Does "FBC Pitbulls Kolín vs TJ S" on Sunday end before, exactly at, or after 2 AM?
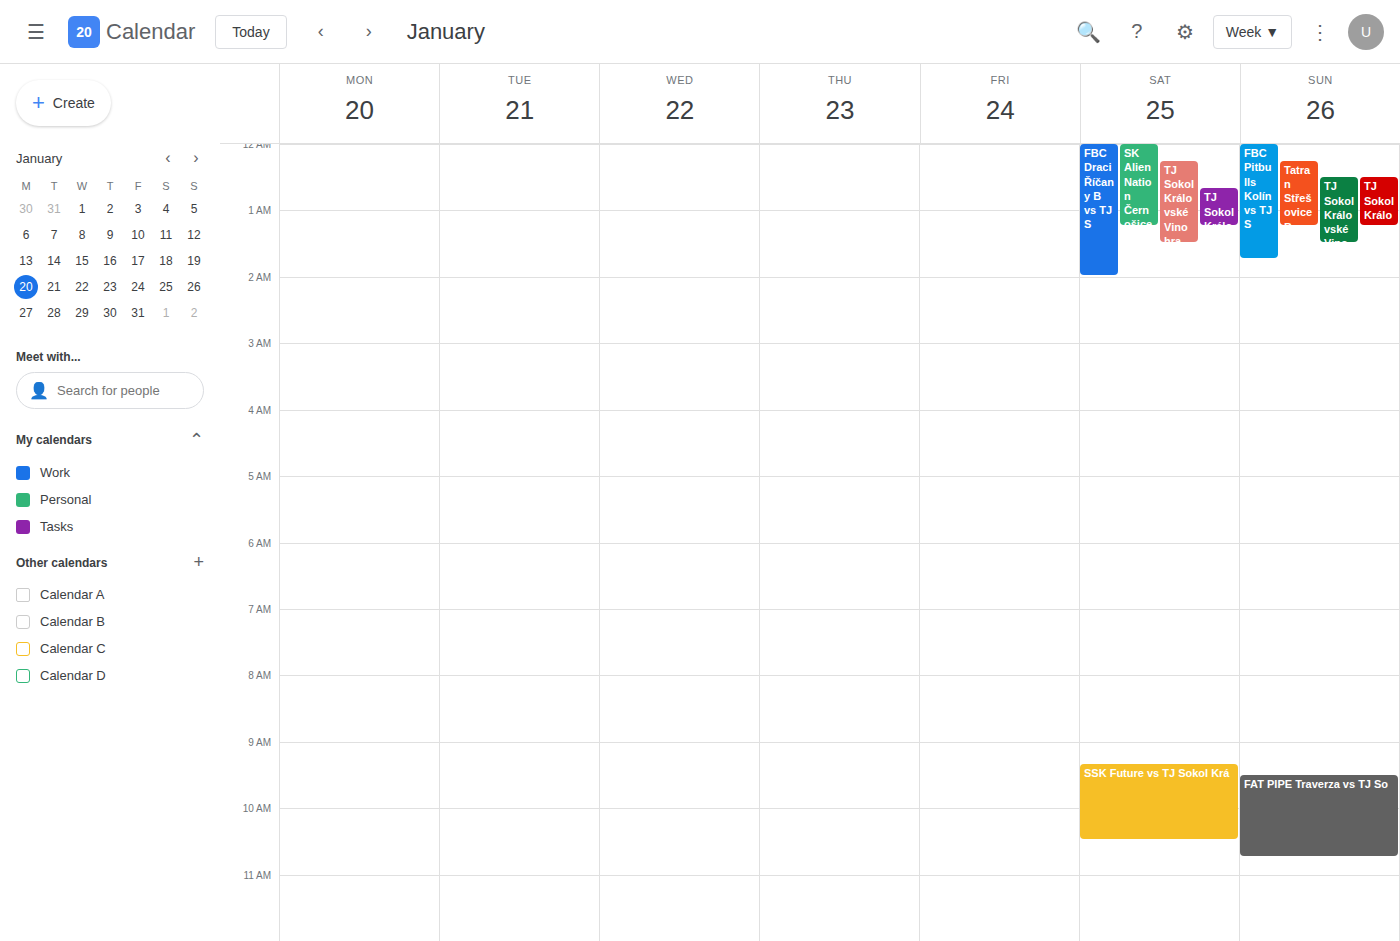
1:45 AM -- before 2 AM, 15 minutes above the 2 AM line.